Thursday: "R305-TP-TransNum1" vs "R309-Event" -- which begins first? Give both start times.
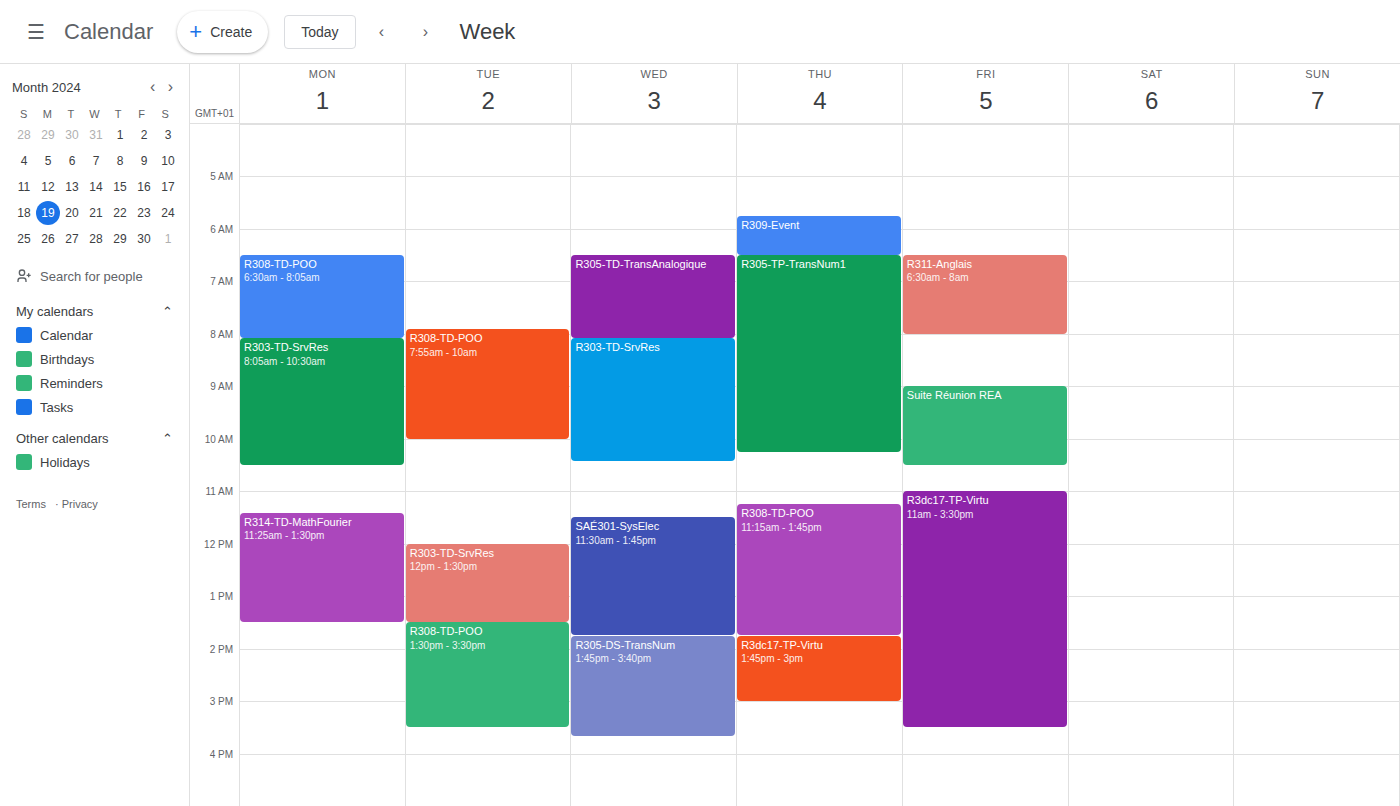
"R309-Event" 5:45 AM; "R305-TP-TransNum1" 6:30 AM.